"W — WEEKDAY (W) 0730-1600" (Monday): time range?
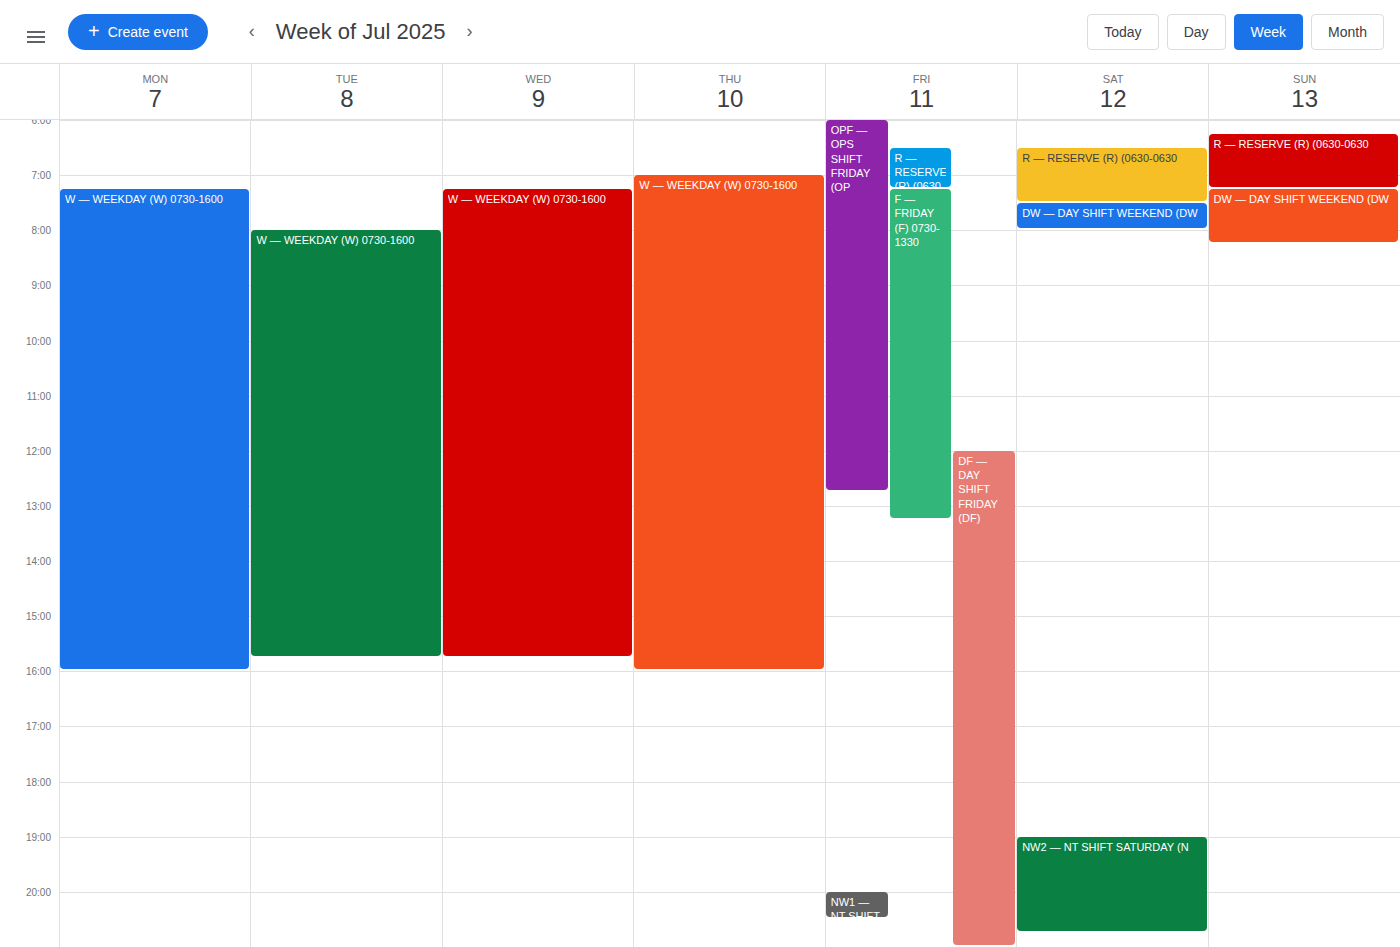
7:15 AM to 4:00 PM